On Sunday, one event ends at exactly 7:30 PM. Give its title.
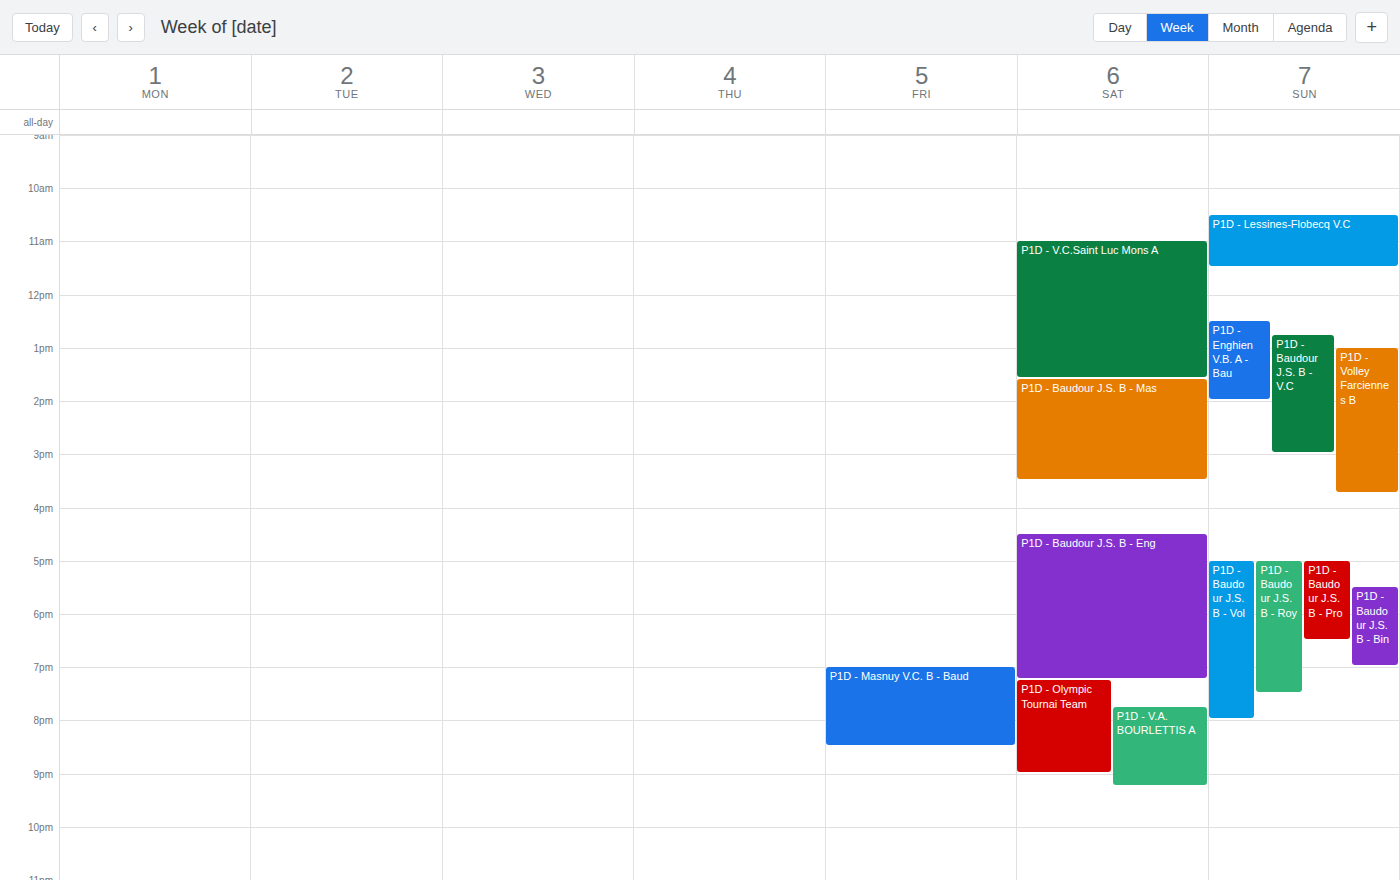
"P1D - Baudour J.S. B - Roy"